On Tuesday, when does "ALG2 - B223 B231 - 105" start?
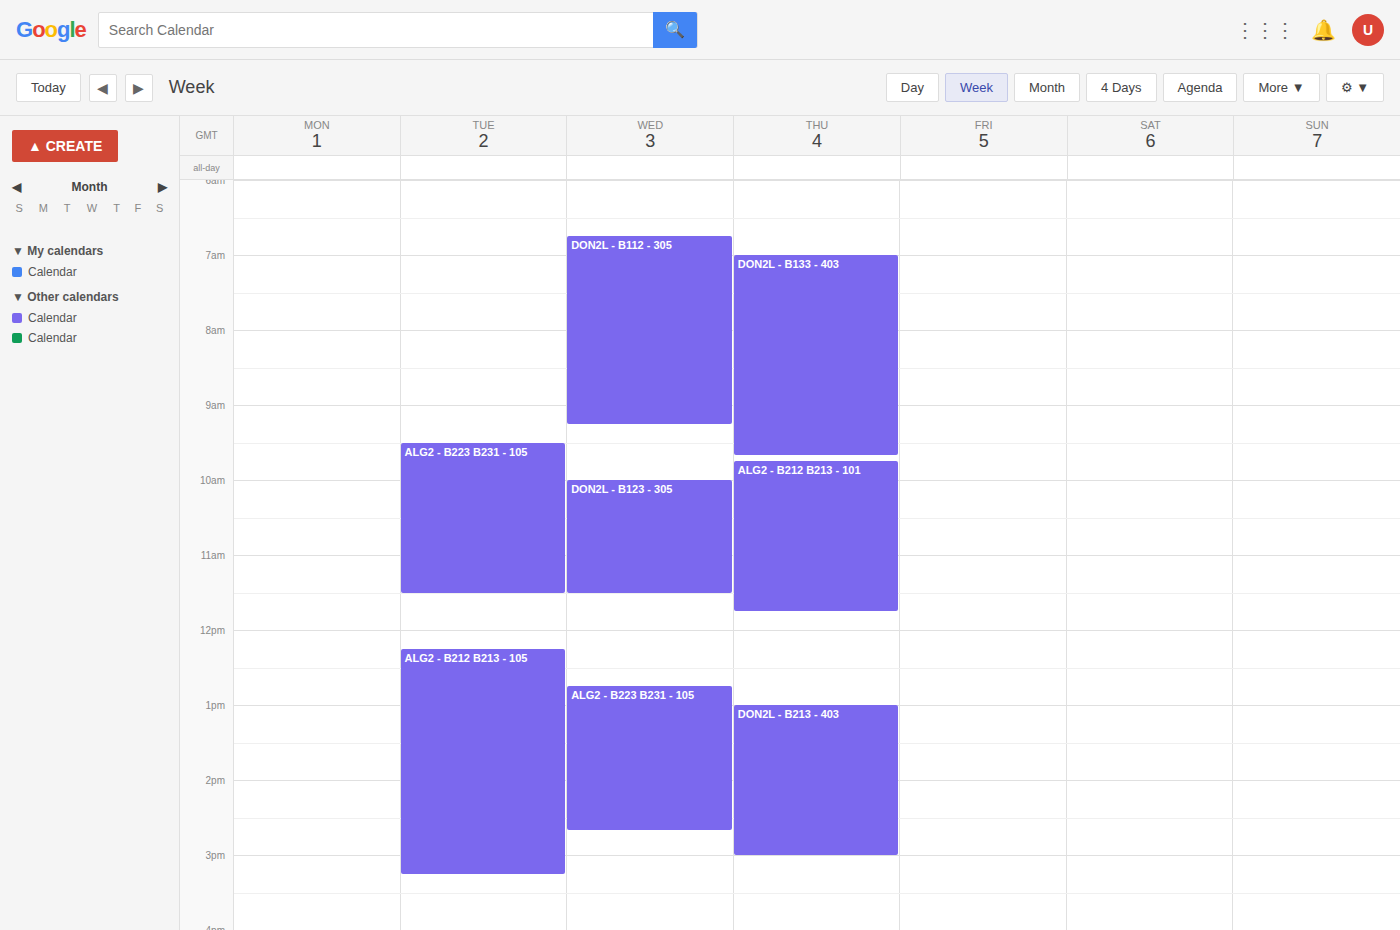
9:30 AM